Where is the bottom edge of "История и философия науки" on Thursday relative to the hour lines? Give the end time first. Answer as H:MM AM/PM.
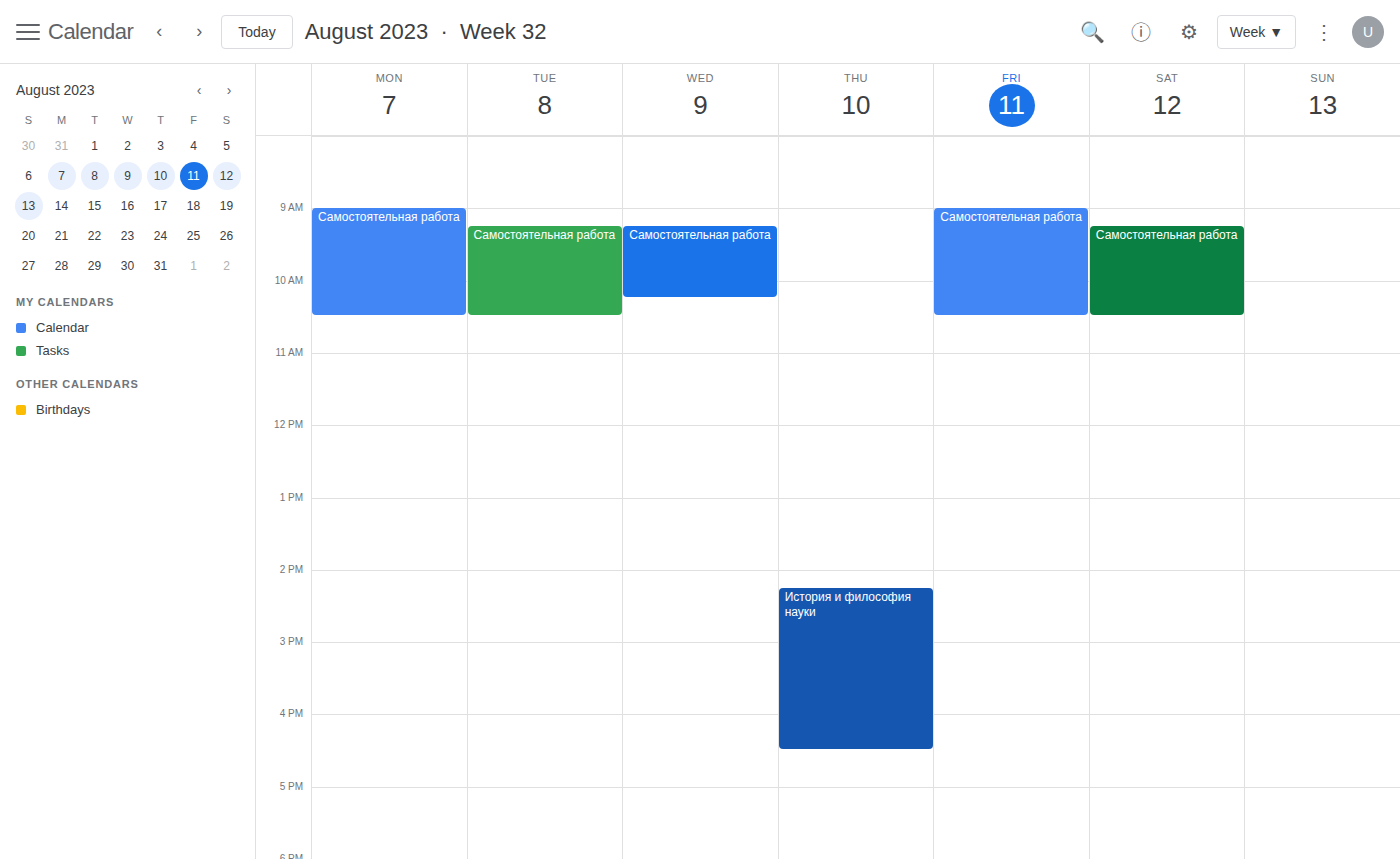
4:30 PM -- halfway between the 4 PM and 5 PM lines.